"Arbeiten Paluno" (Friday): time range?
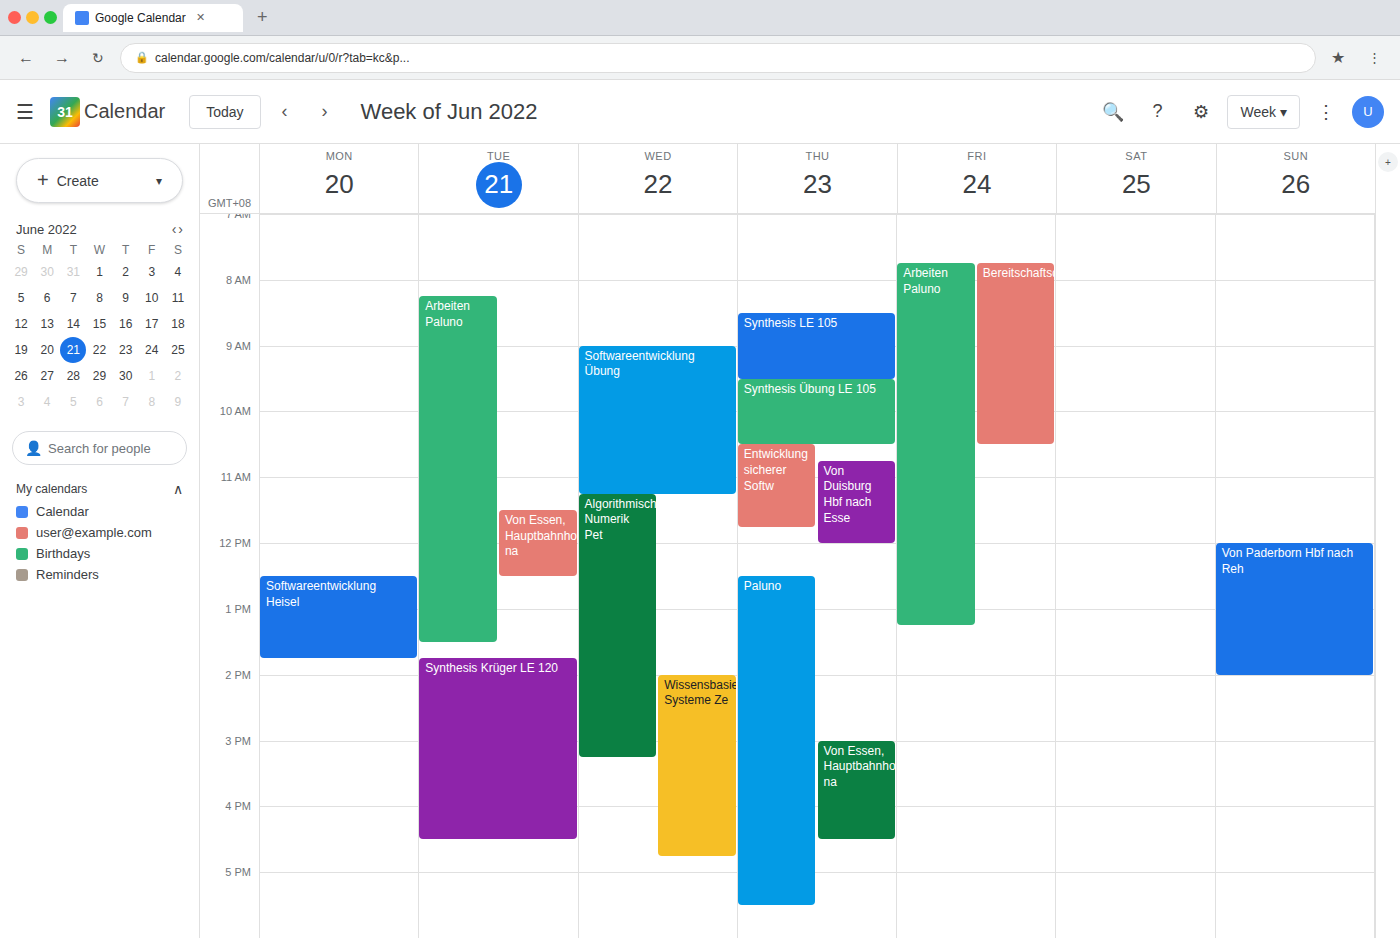
7:45 AM to 1:15 PM